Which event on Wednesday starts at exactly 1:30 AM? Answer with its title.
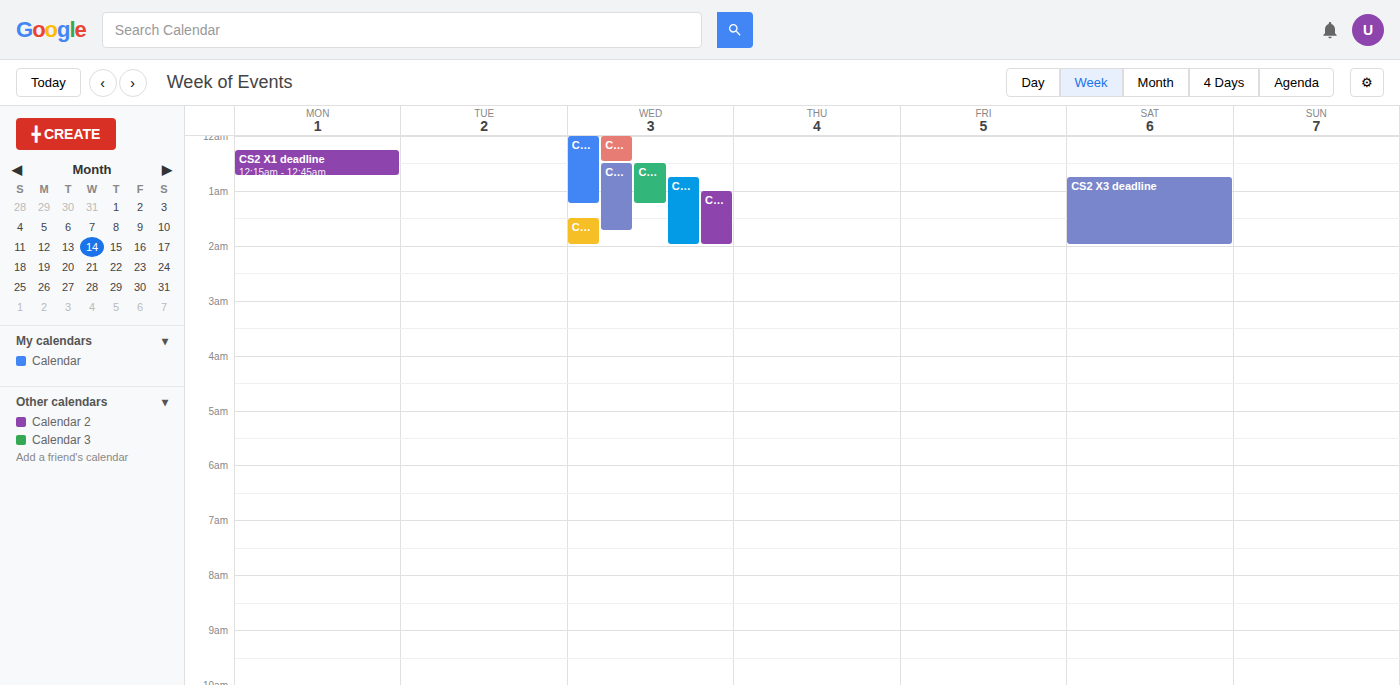
"CS2 X5 deadline"